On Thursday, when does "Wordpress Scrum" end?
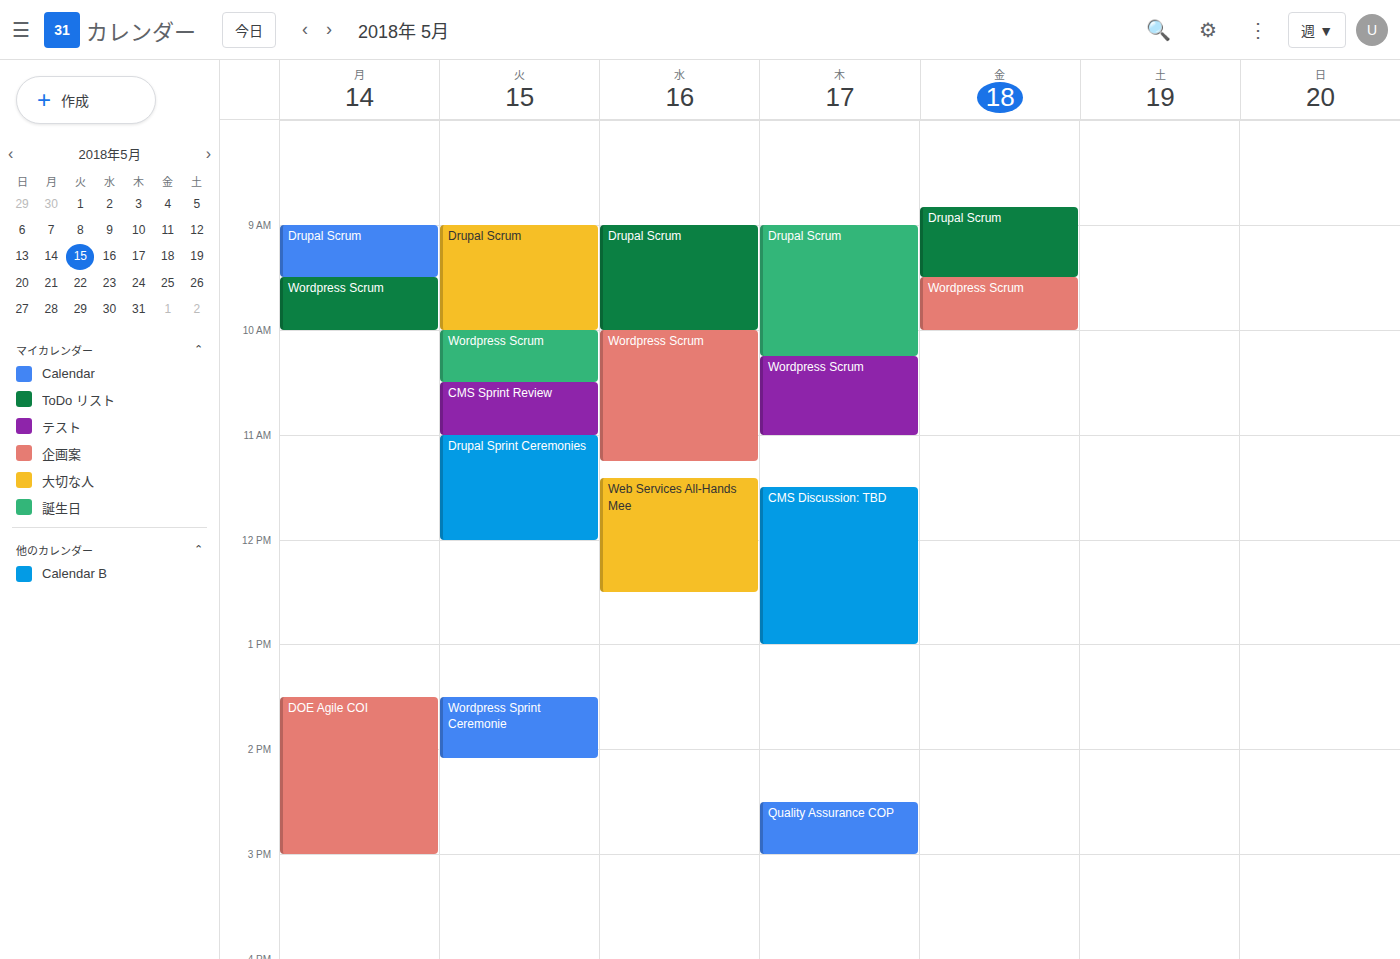
11:00 AM